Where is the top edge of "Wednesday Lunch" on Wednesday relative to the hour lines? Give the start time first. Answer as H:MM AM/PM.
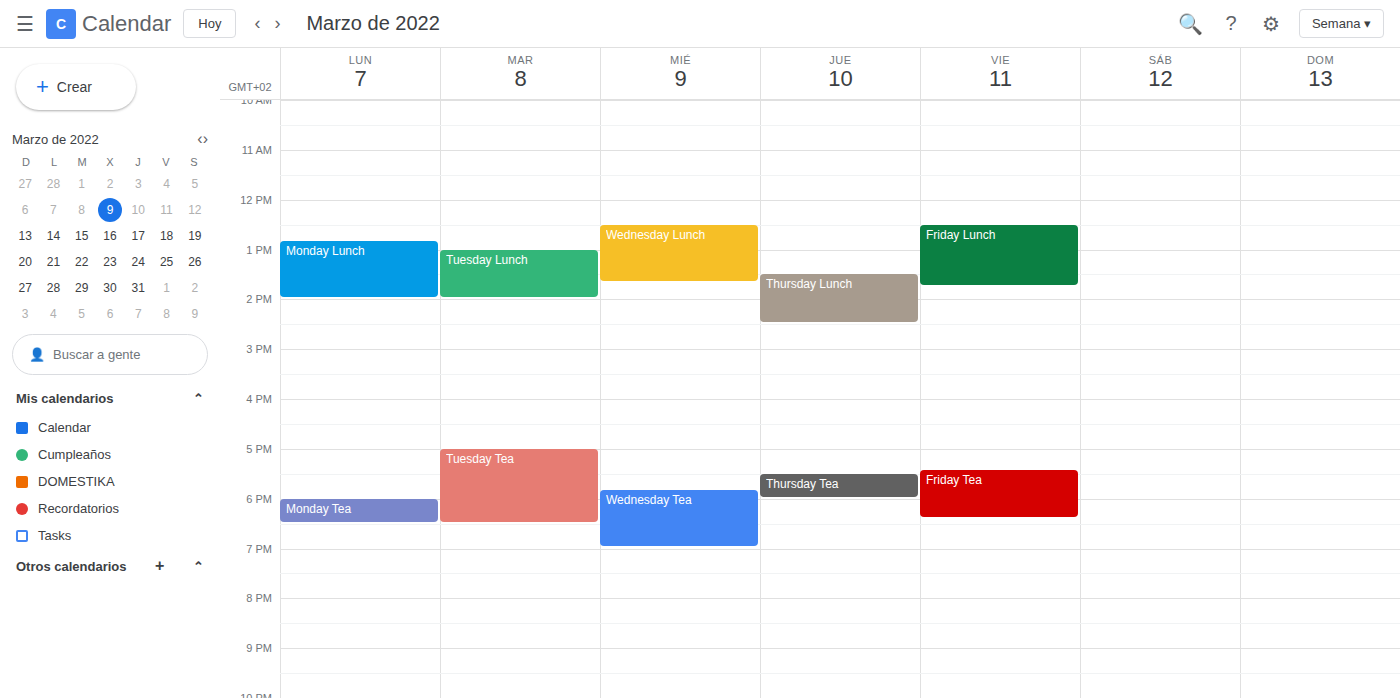
12:30 PM -- halfway between the 12 PM and 1 PM lines.